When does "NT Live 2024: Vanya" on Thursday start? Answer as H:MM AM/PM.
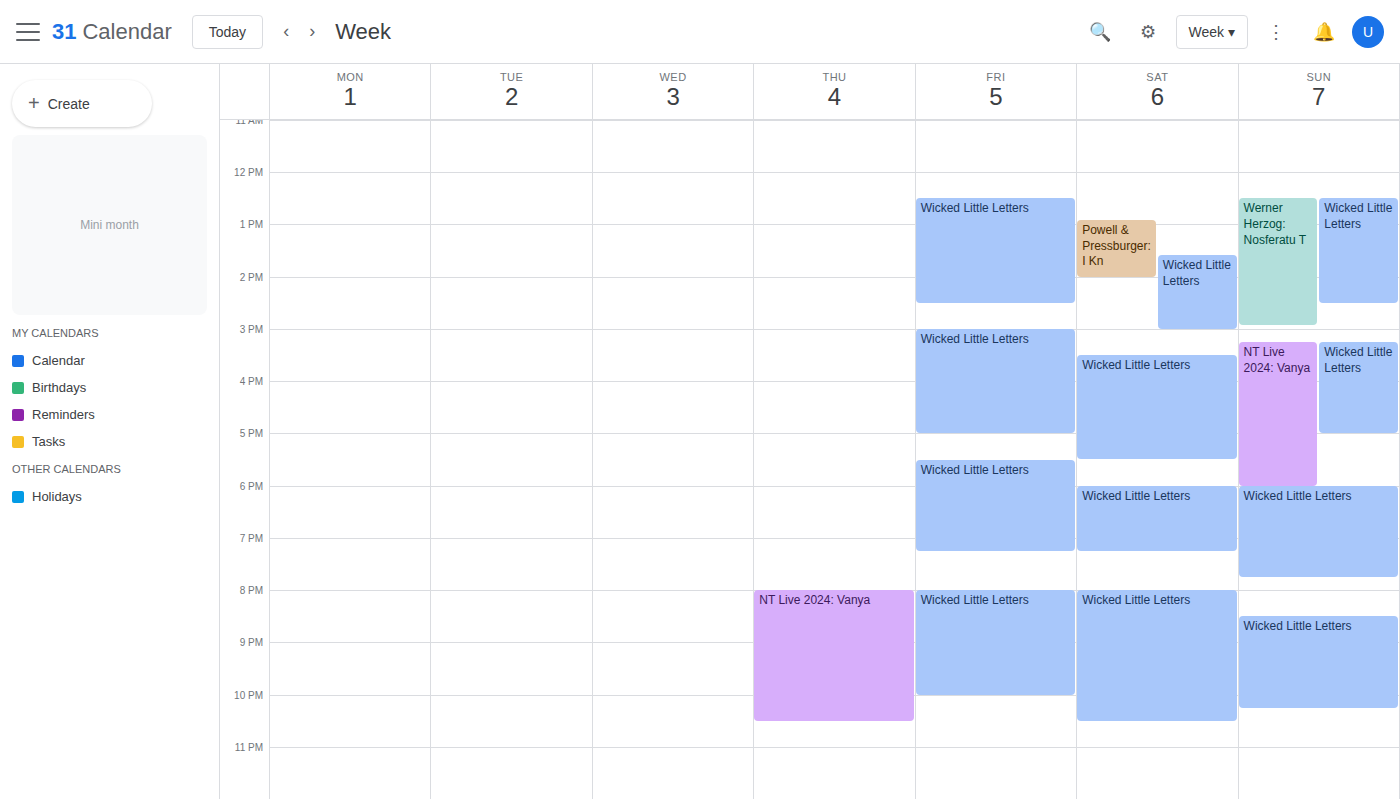
8:00 PM